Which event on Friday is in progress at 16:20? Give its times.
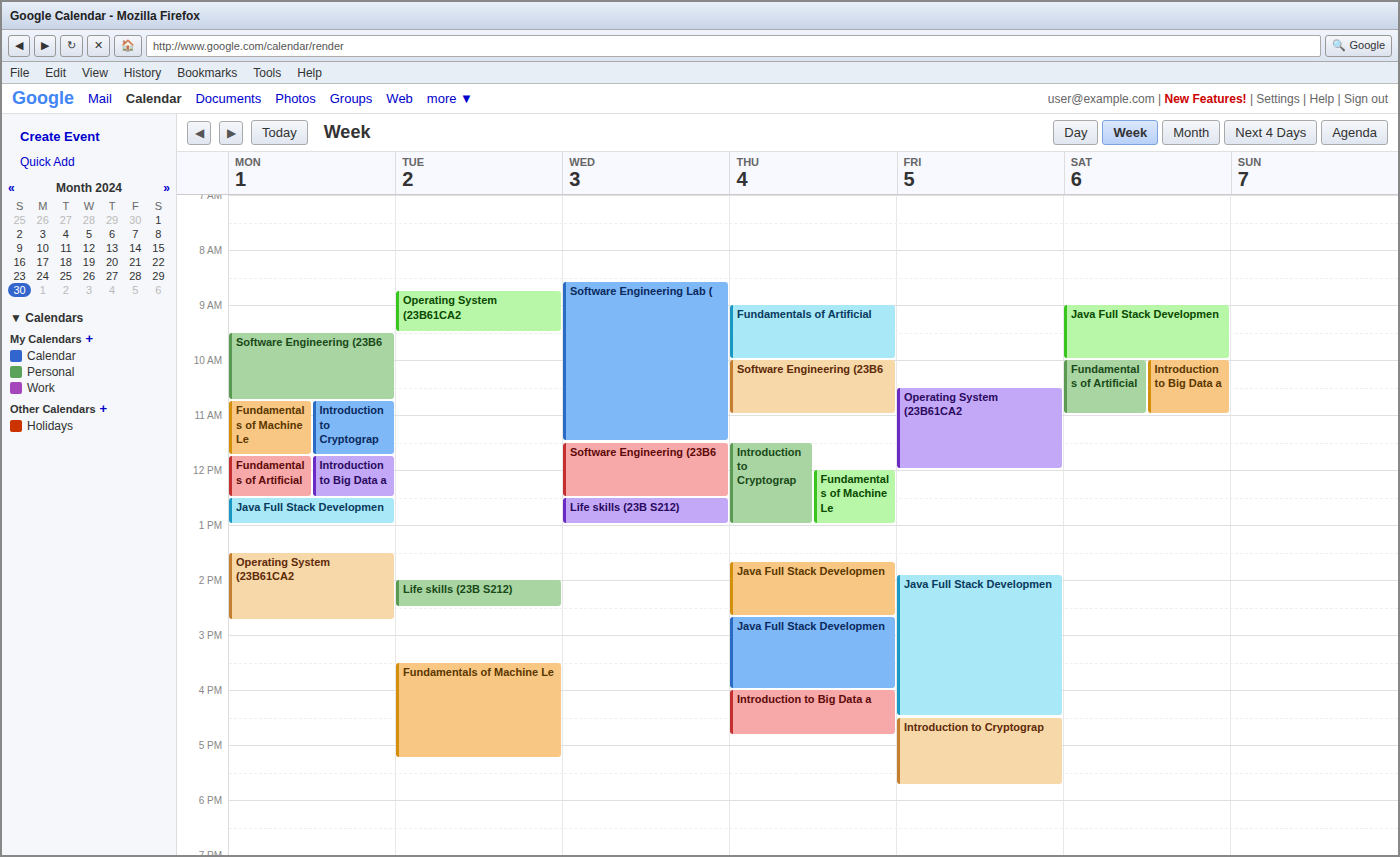
"Java Full Stack Developmen", 13:55 to 16:30